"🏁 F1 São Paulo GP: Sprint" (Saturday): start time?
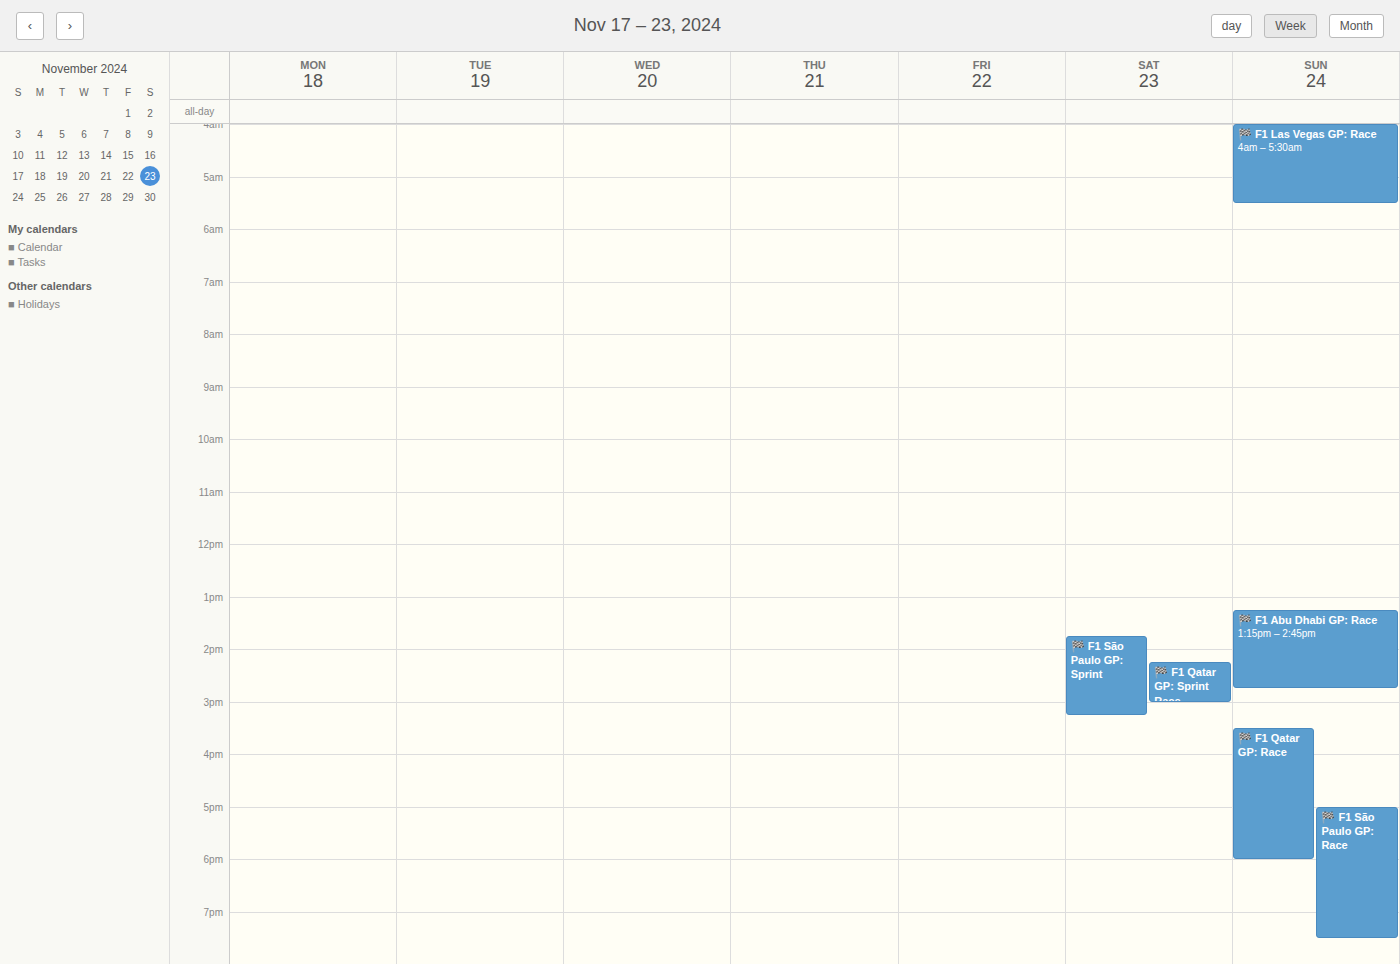
1:45 PM